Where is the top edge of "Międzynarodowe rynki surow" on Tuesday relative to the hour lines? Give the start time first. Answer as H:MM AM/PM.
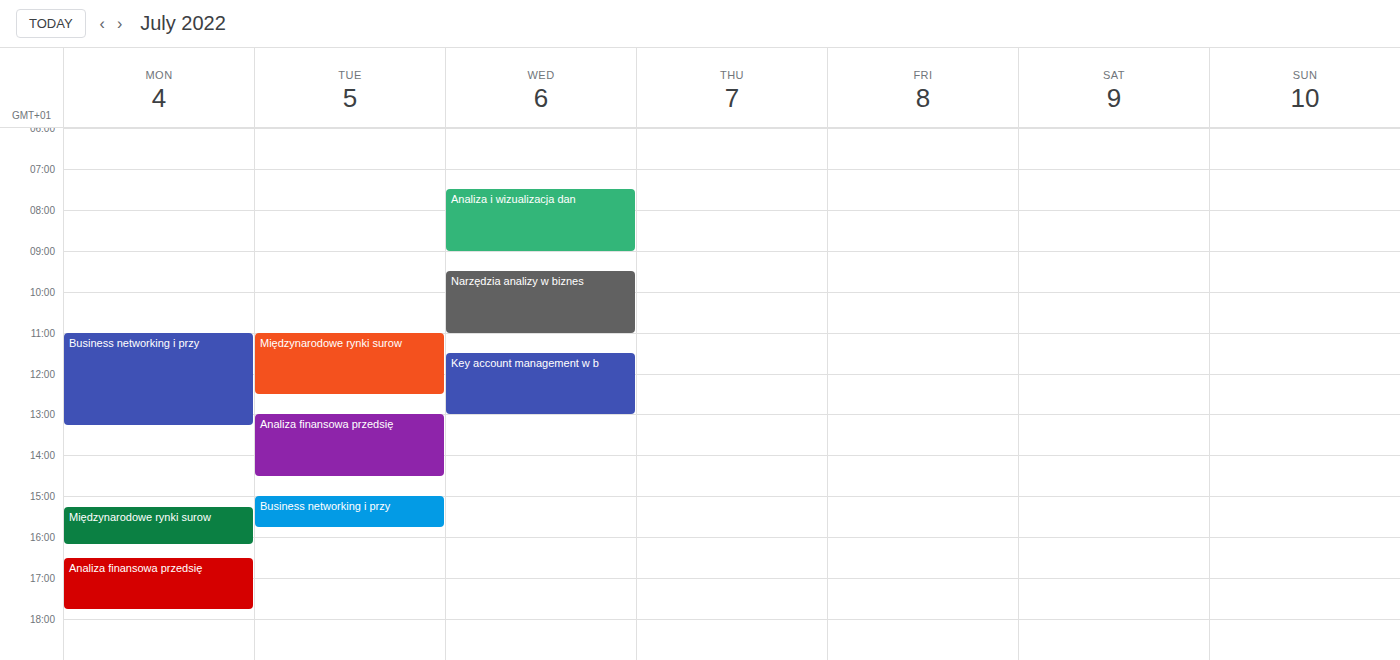
11:00 AM -- exactly on the 11 AM line.